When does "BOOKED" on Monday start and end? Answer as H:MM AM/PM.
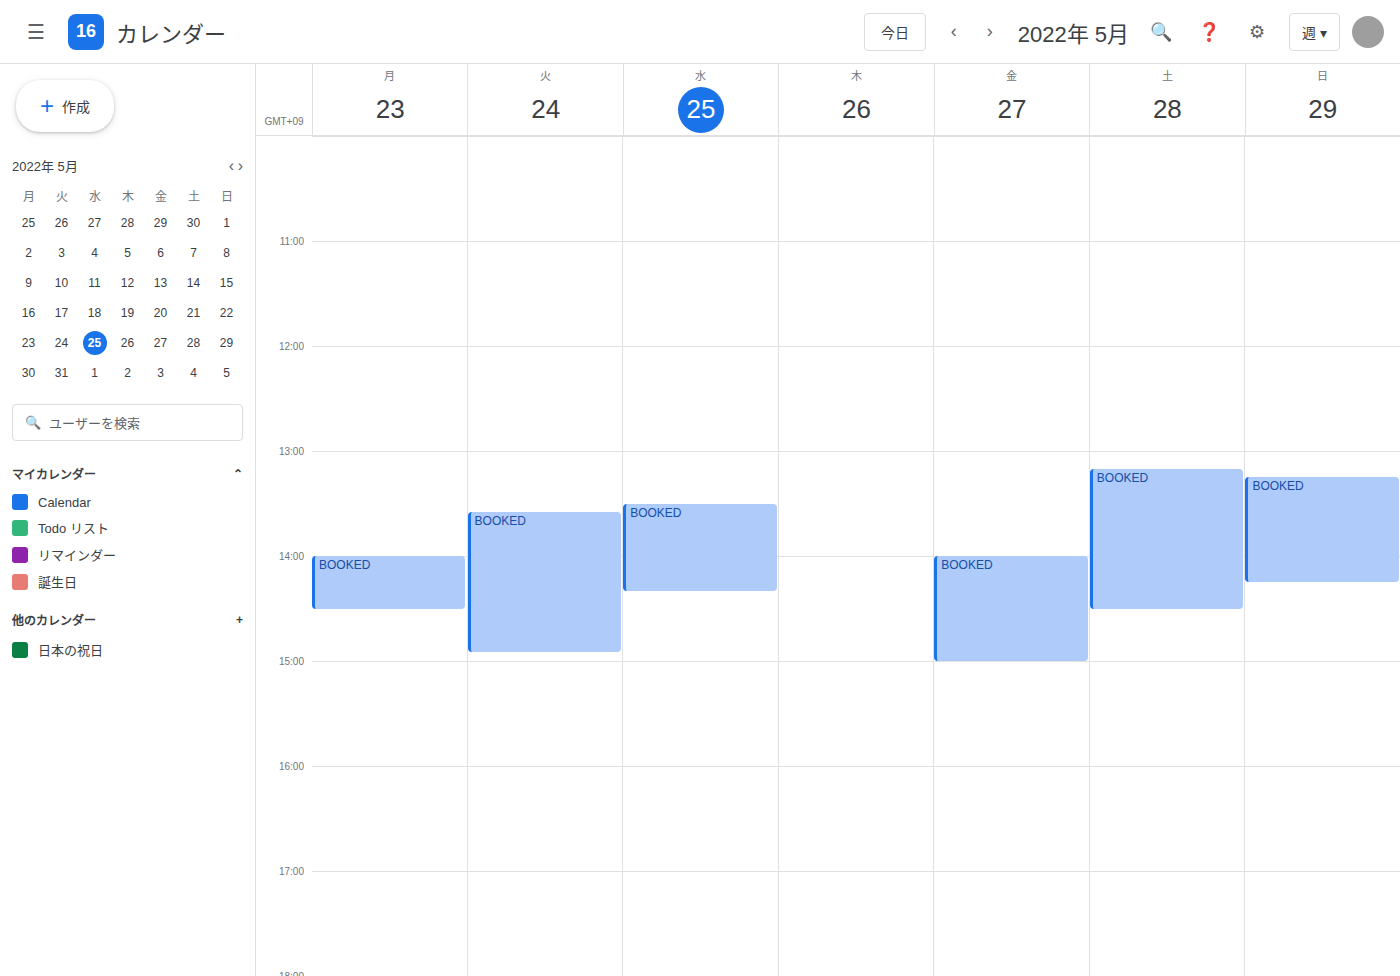
2:00 PM to 2:30 PM